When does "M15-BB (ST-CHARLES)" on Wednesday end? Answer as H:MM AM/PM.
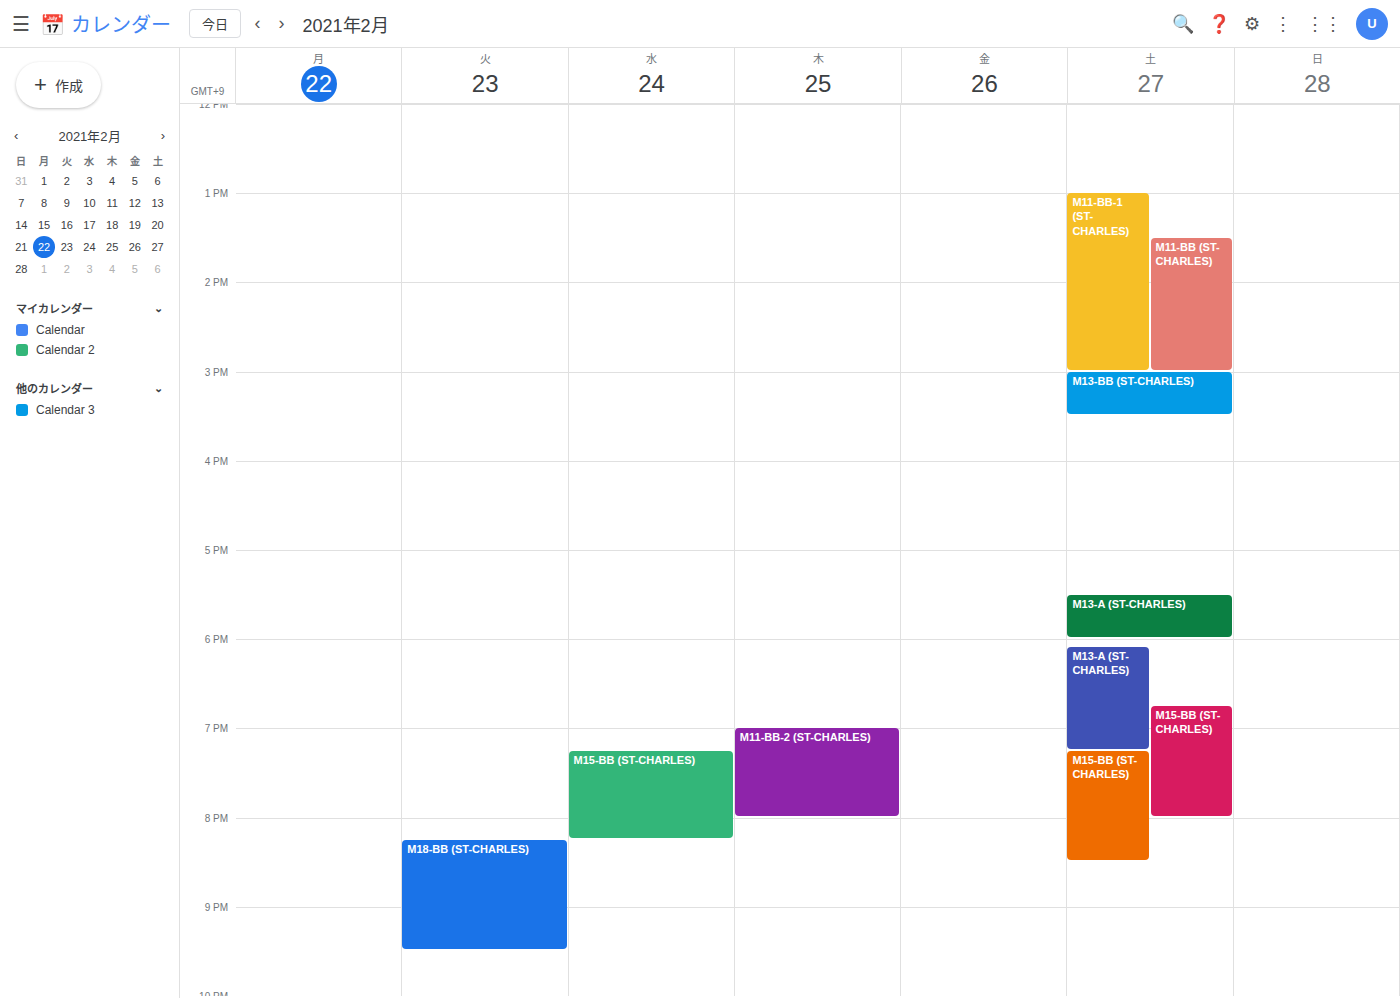
8:15 PM